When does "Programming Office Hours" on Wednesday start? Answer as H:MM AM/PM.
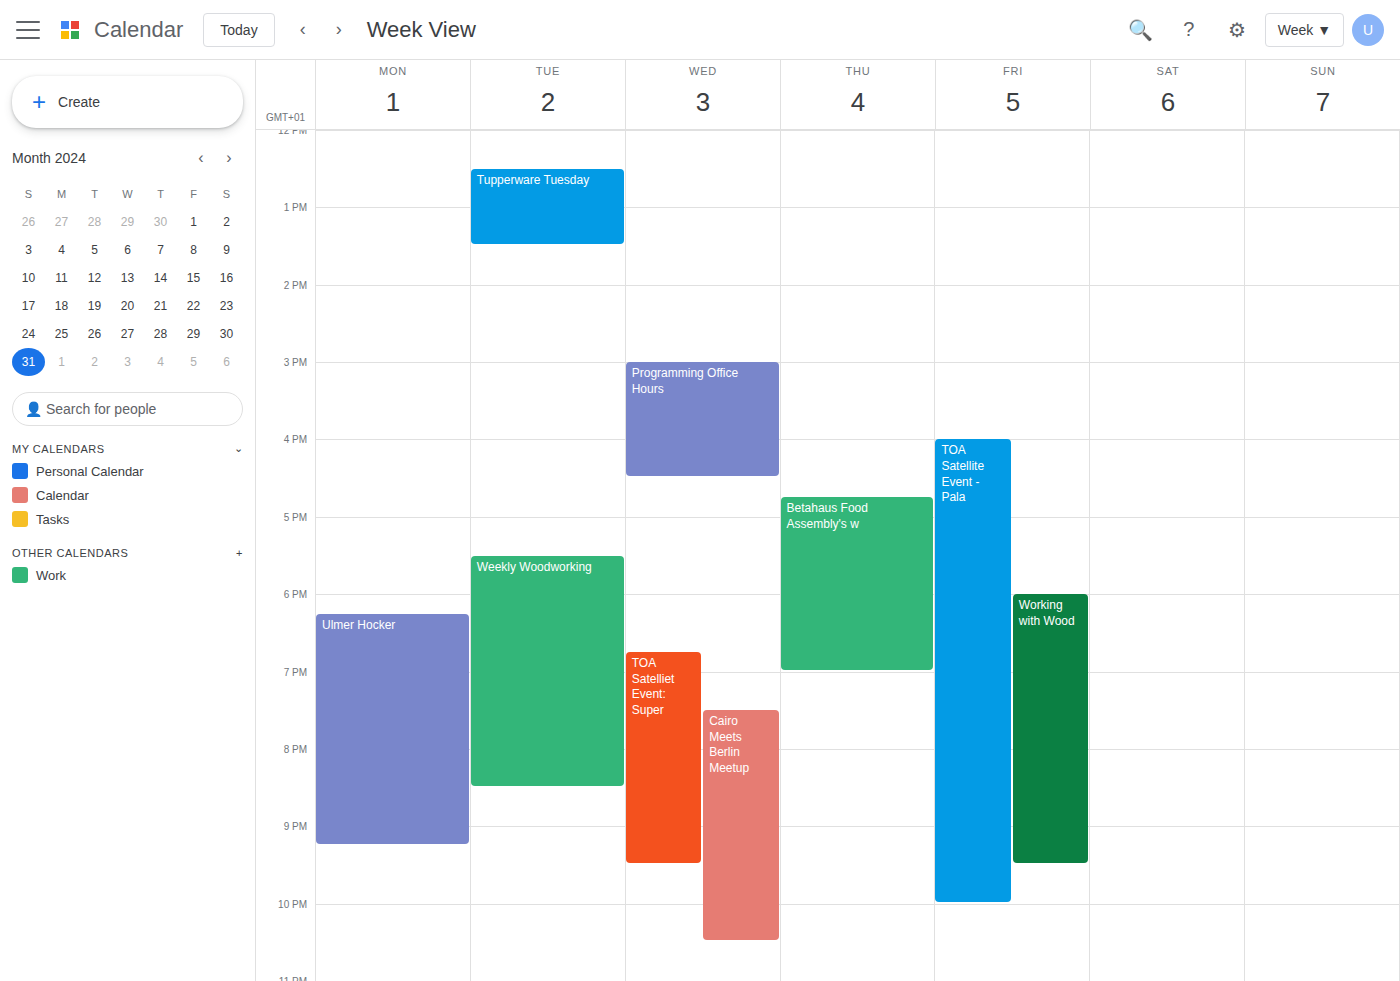
3:00 PM